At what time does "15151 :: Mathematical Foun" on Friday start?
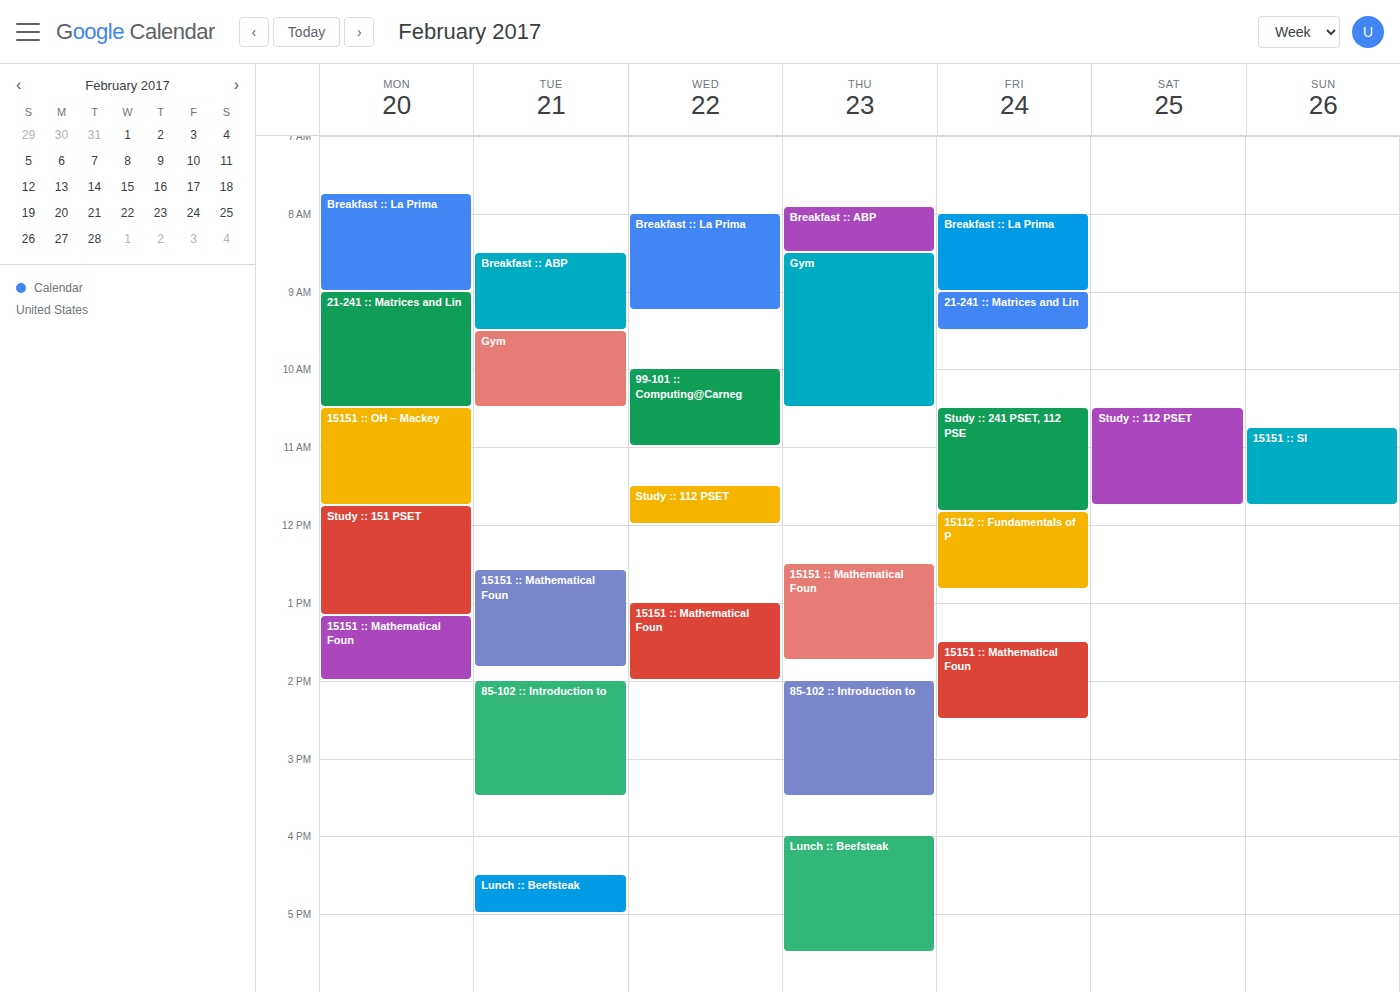
1:30 PM